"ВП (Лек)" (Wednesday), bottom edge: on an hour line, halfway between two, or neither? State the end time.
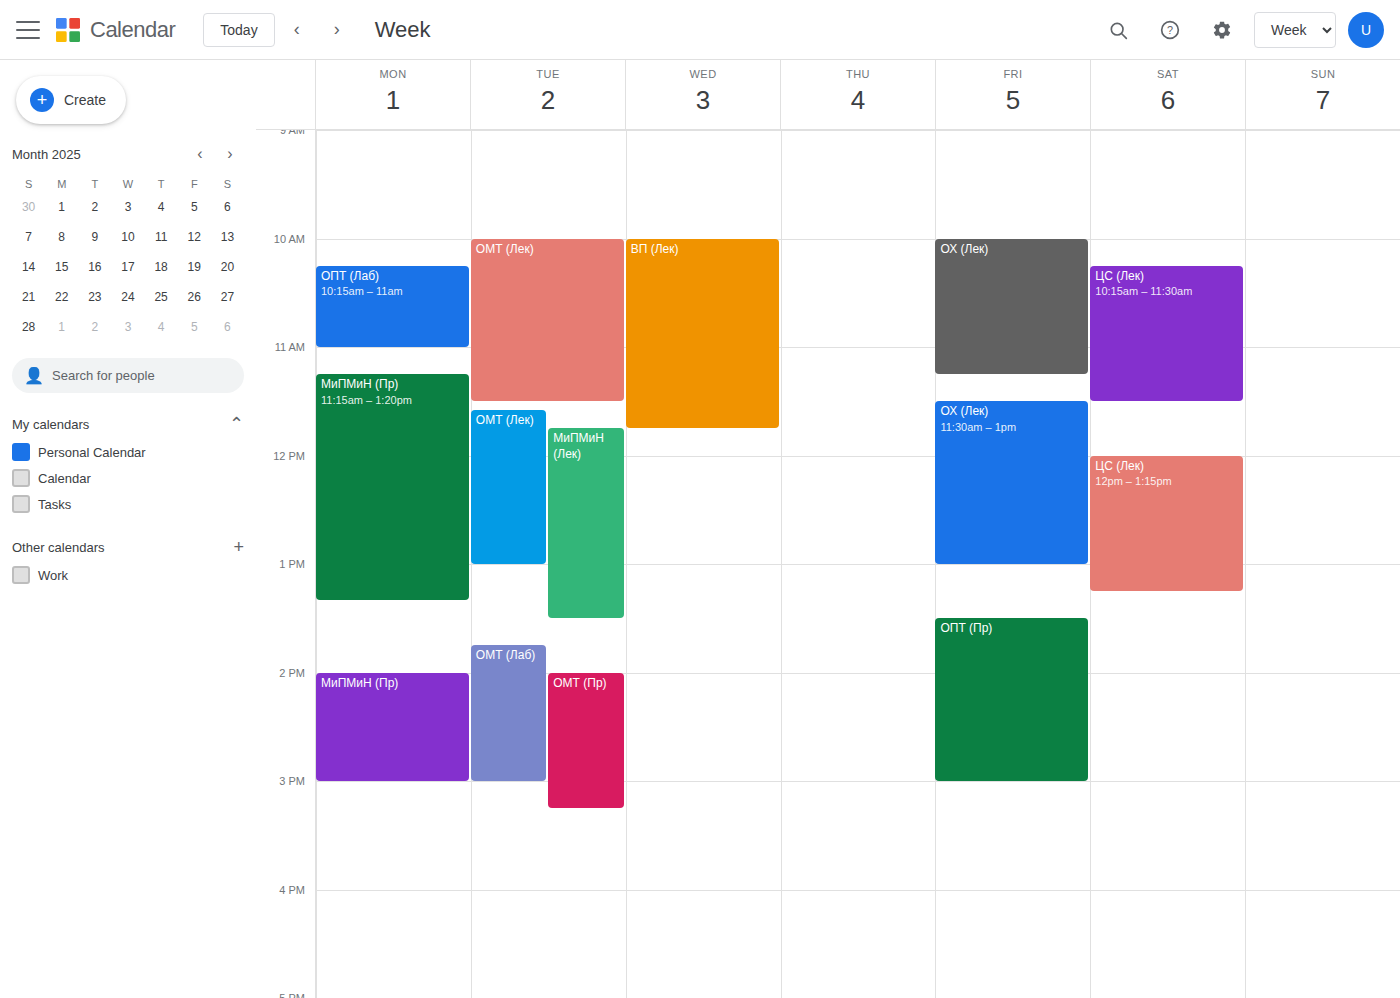
11:45 AM -- neither: three quarters of the way from the 11 AM line to the 12 PM line.